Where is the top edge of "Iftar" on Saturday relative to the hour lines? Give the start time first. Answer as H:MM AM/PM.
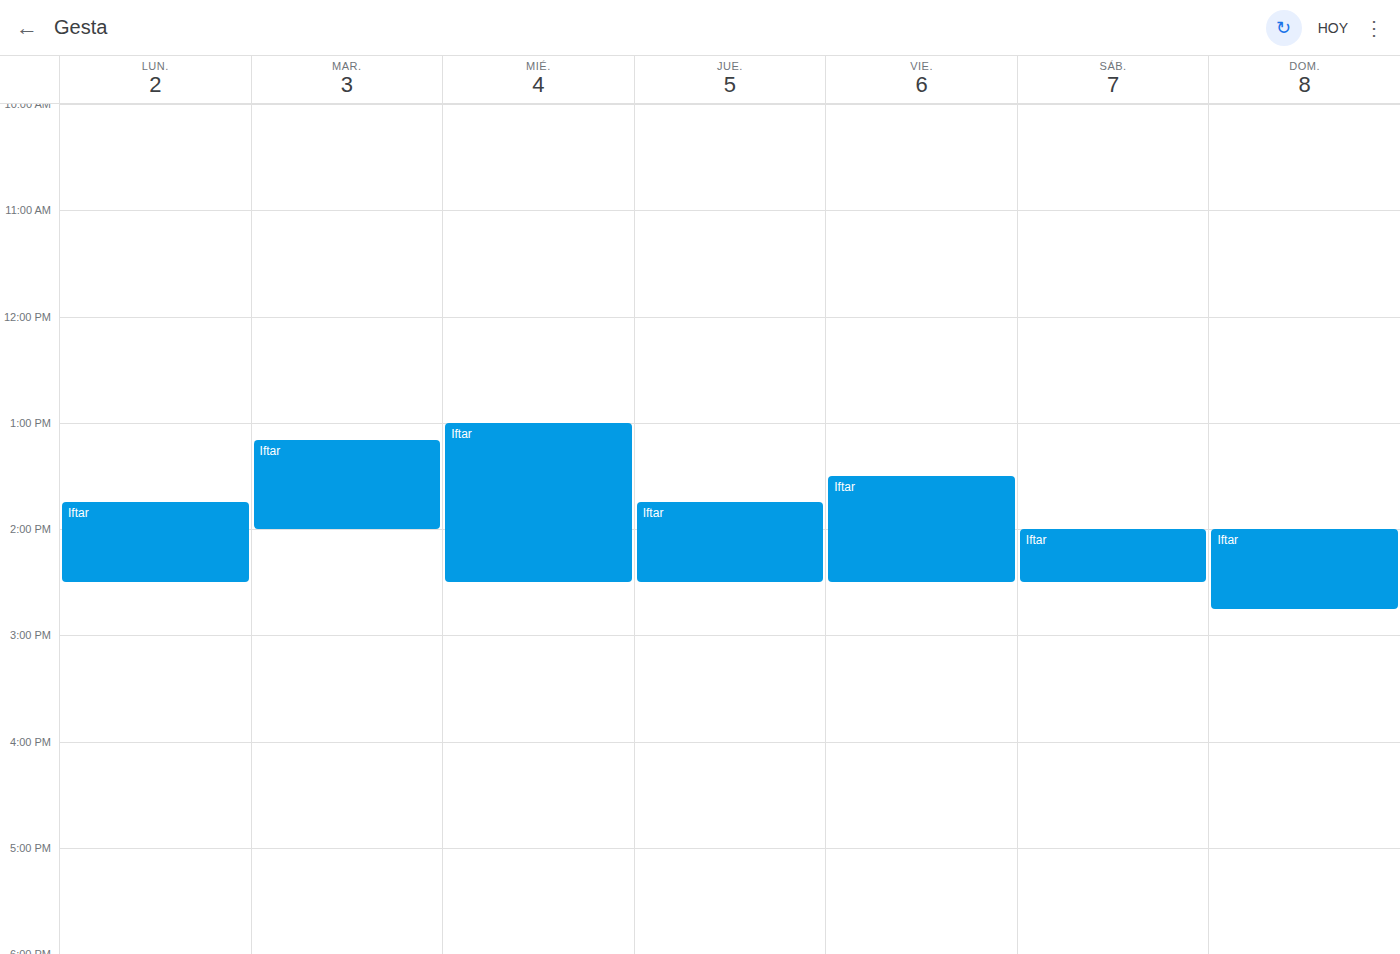
2:00 PM -- exactly on the 2 PM line.